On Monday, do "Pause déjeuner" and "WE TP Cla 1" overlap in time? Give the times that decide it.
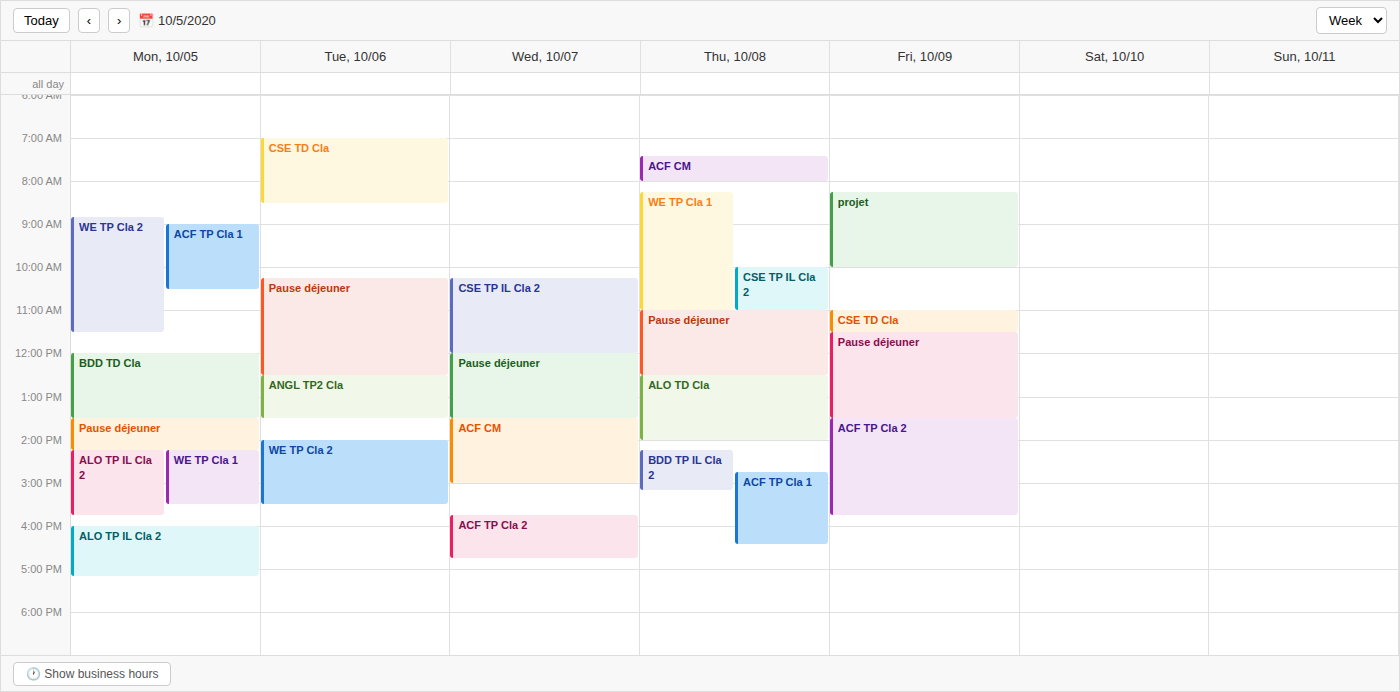
"Pause déjeuner" ends at 2:15 PM, exactly when "WE TP Cla 1" starts -- they touch but do not overlap.